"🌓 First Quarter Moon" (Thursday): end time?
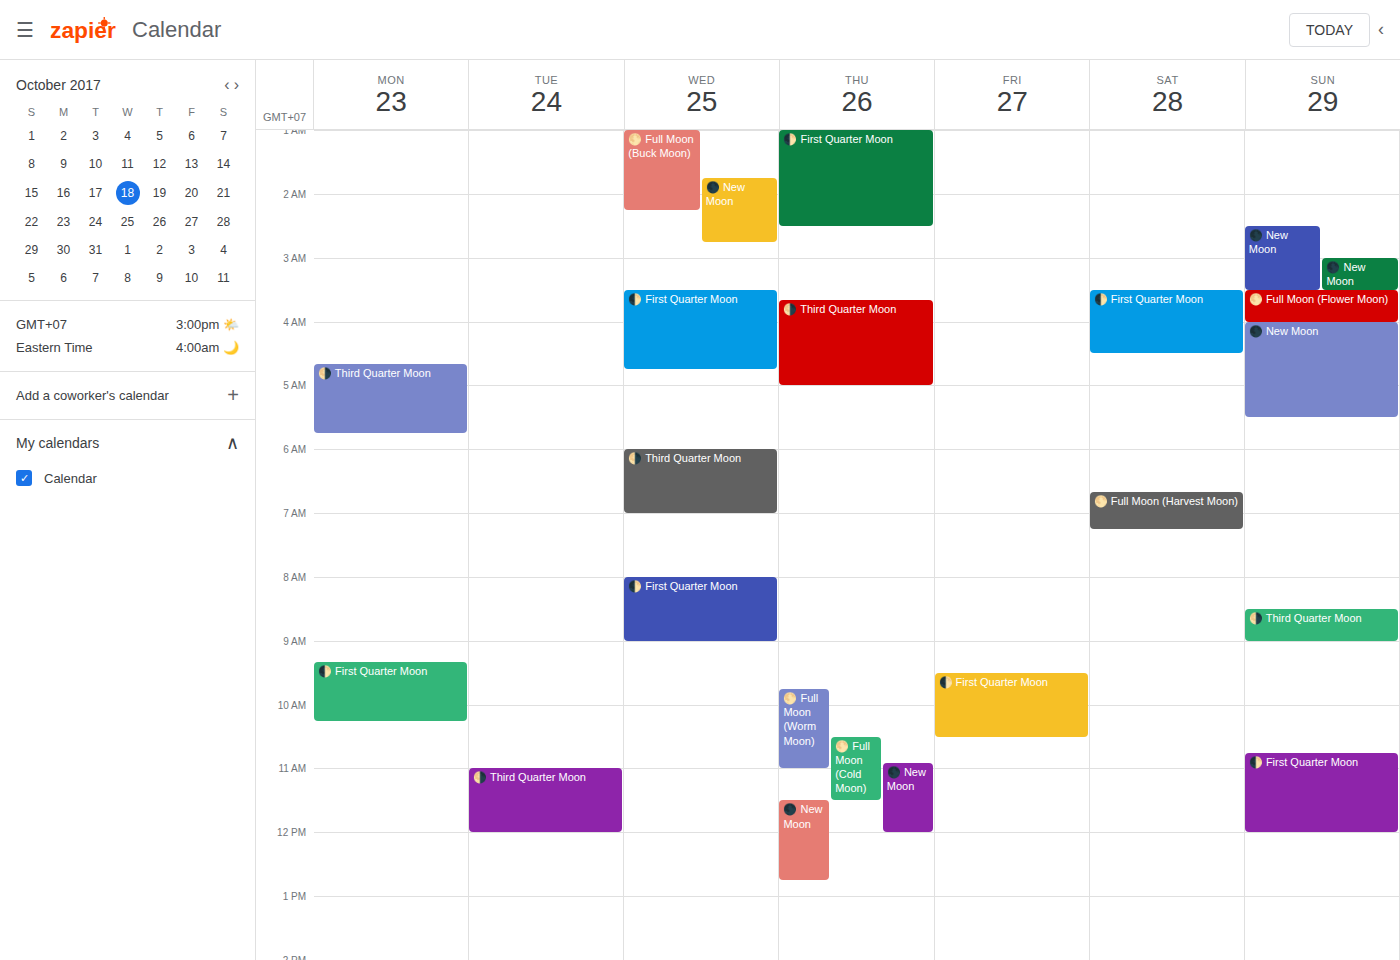
2:30 AM